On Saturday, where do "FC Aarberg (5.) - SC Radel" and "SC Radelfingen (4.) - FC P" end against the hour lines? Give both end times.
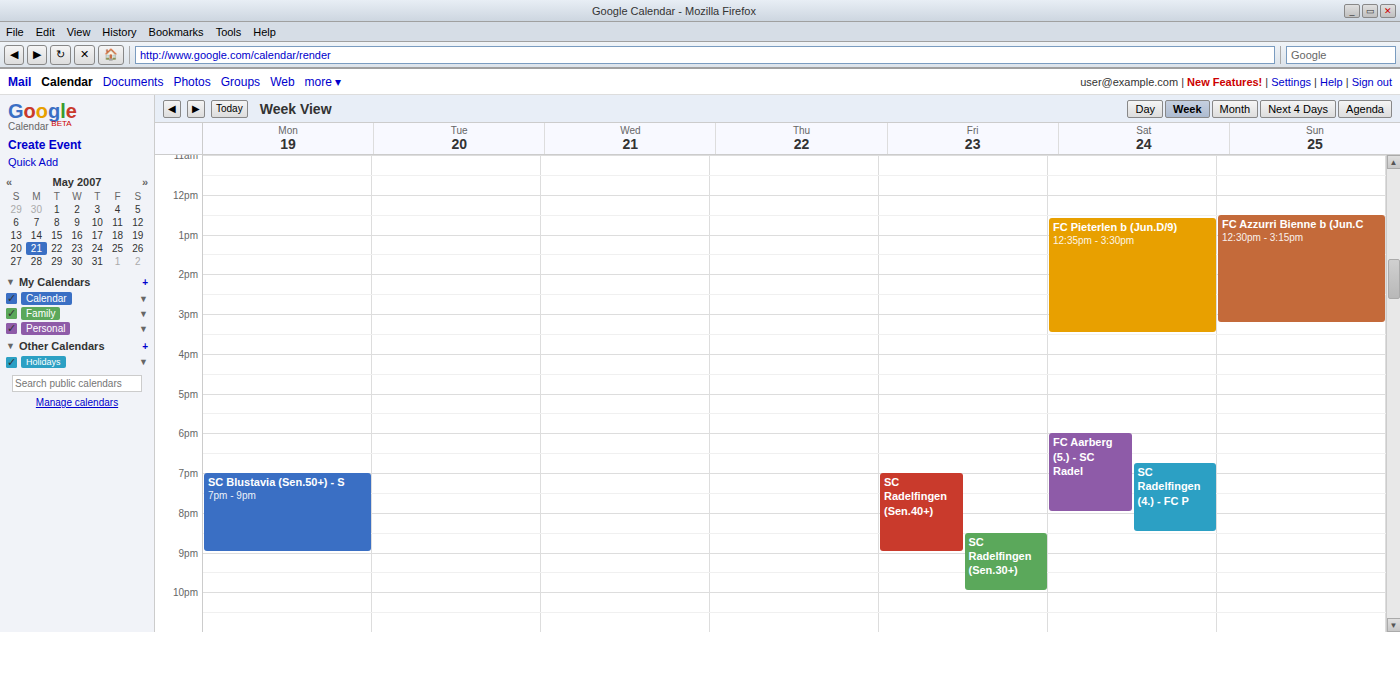
"FC Aarberg (5.) - SC Radel": 8:00 PM, exactly on the 8 PM line. "SC Radelfingen (4.) - FC P": 8:30 PM, halfway between the 8 PM and 9 PM lines.